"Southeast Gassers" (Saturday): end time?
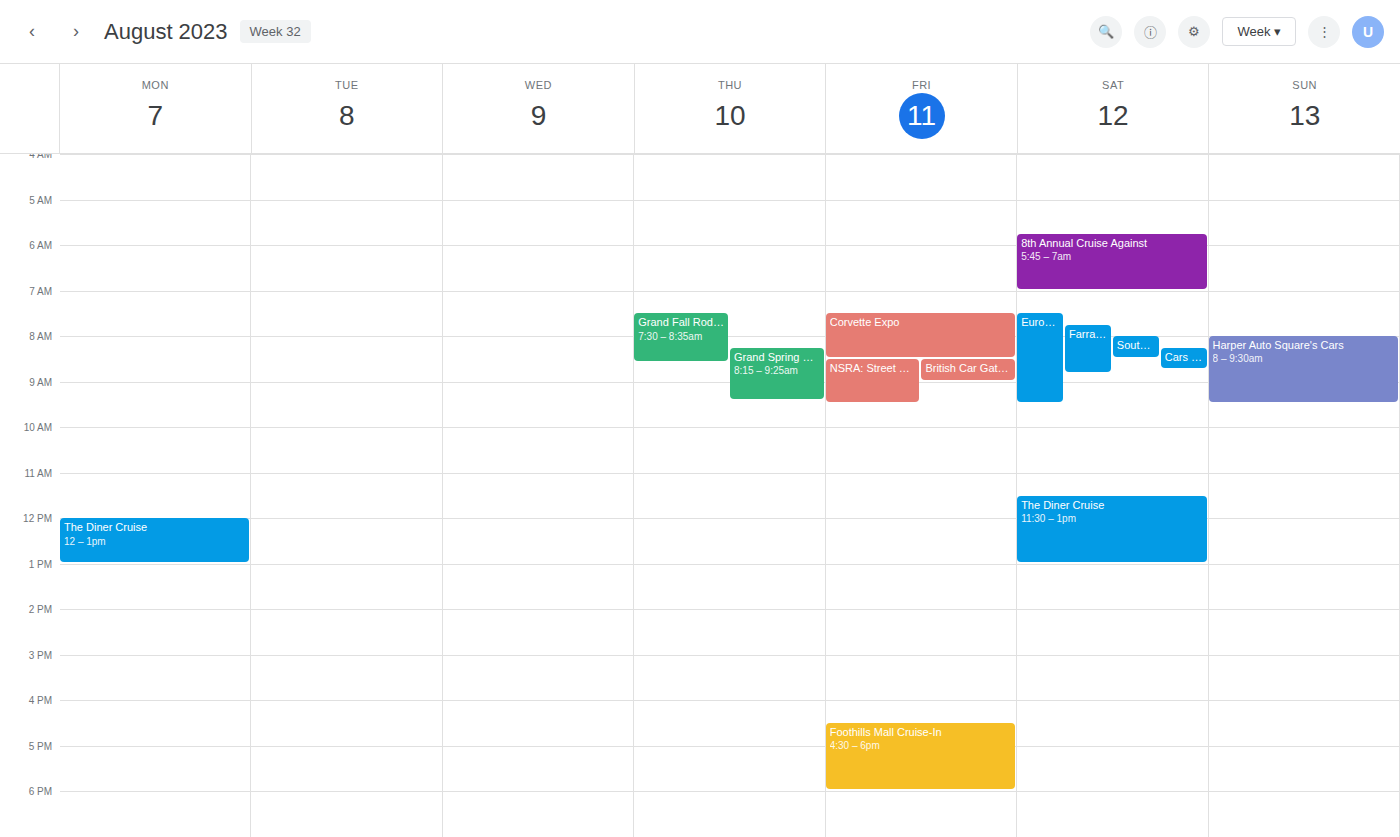
8:30 AM